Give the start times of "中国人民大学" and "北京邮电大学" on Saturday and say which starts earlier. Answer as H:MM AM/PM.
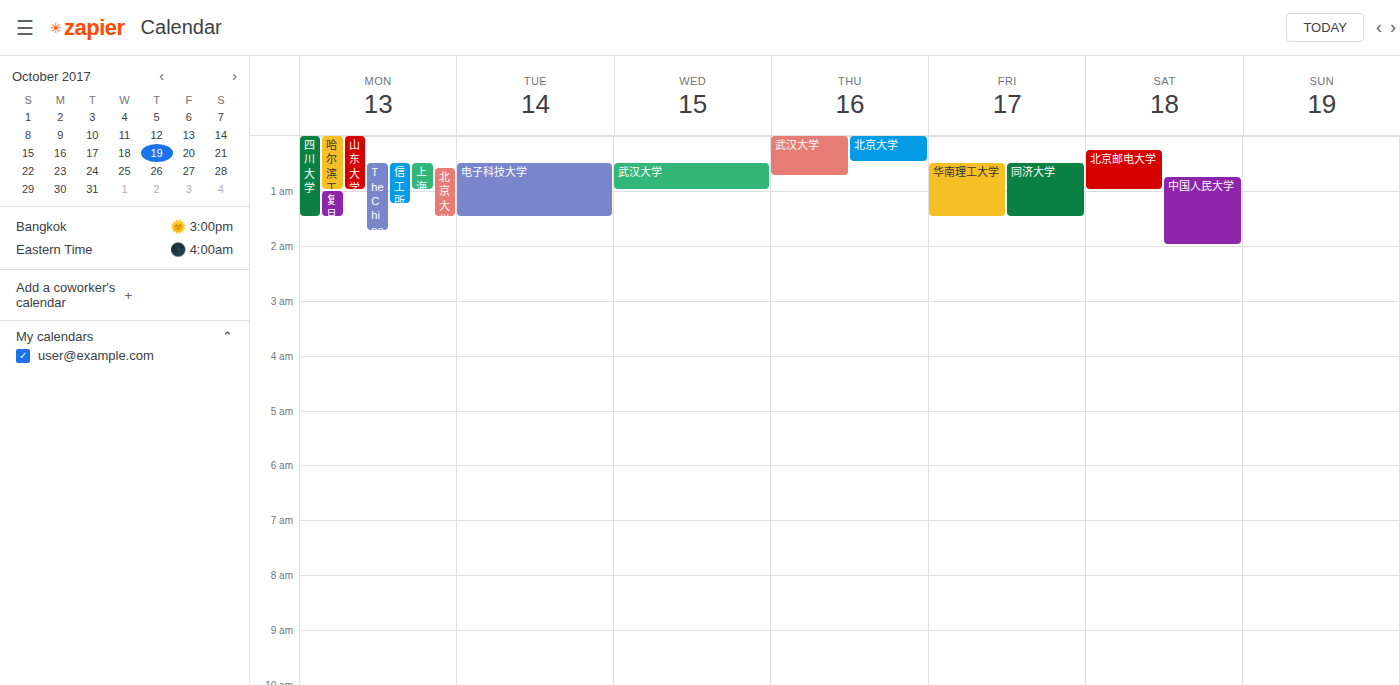
"北京邮电大学" 12:15 AM; "中国人民大学" 12:45 AM.